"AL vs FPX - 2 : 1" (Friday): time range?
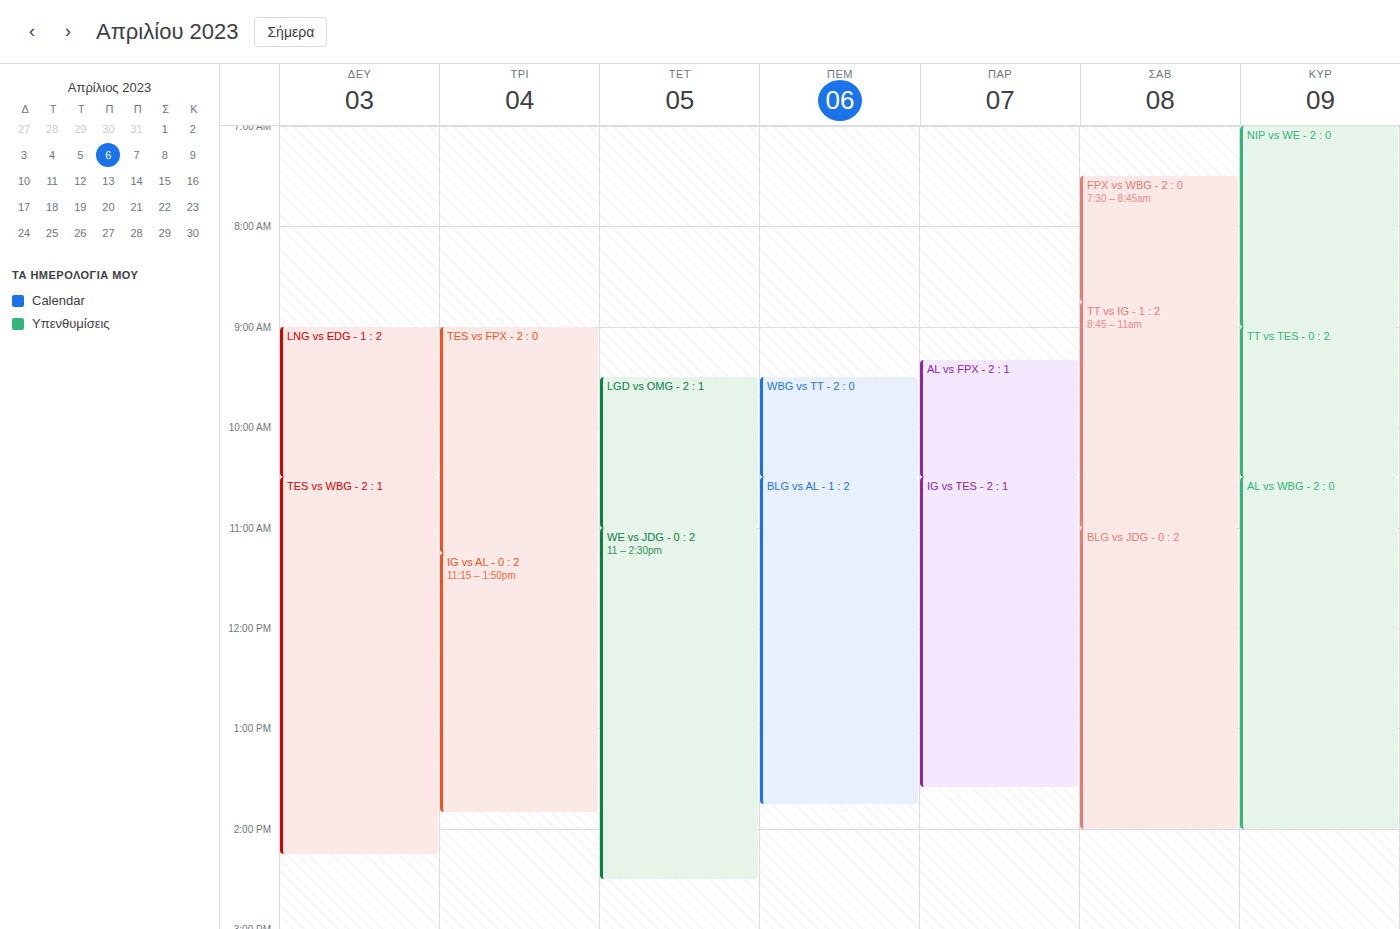
9:20 AM to 10:30 AM